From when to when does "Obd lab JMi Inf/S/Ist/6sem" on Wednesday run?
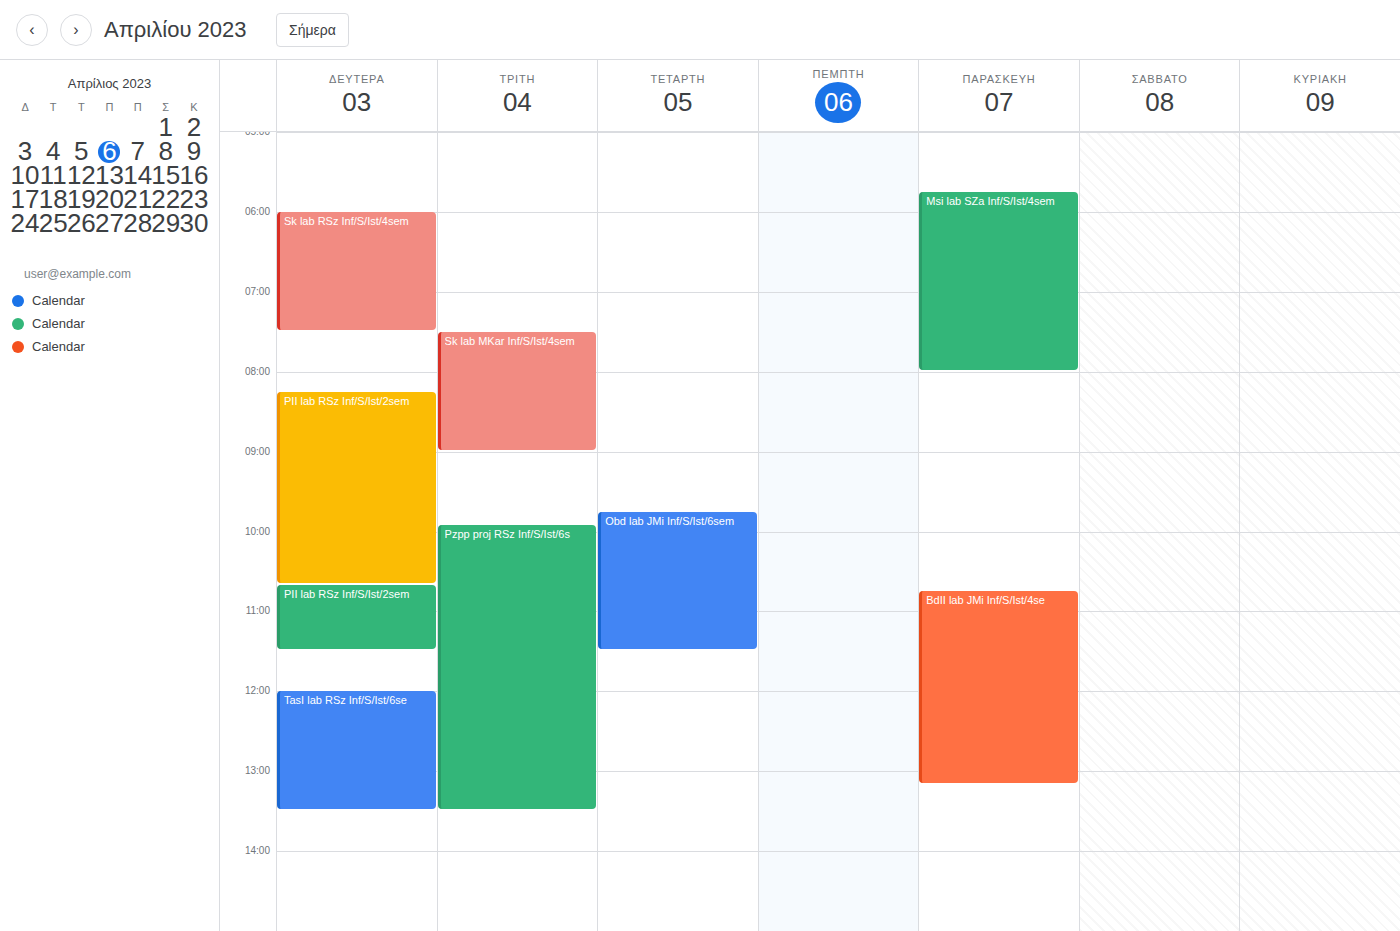
9:45 AM to 11:30 AM